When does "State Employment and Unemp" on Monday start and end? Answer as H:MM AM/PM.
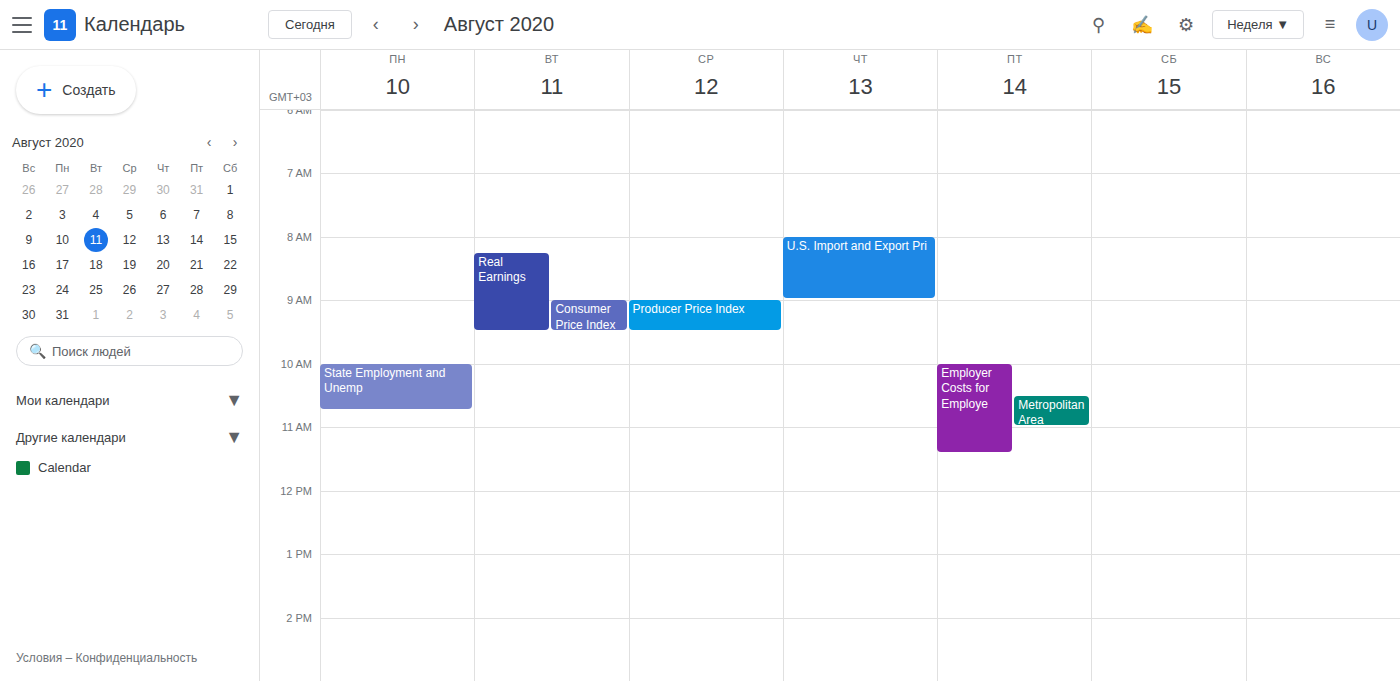
10:00 AM to 10:45 AM